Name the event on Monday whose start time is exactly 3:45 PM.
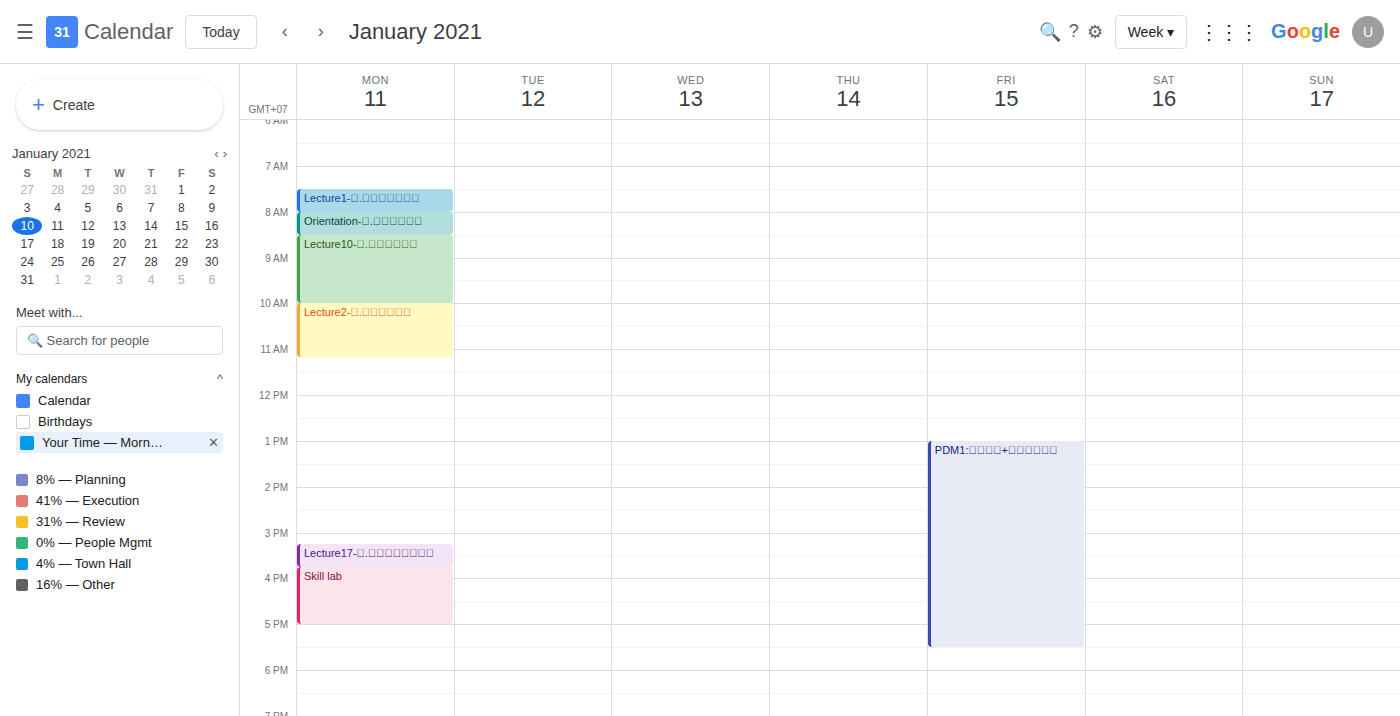
"Skill lab"